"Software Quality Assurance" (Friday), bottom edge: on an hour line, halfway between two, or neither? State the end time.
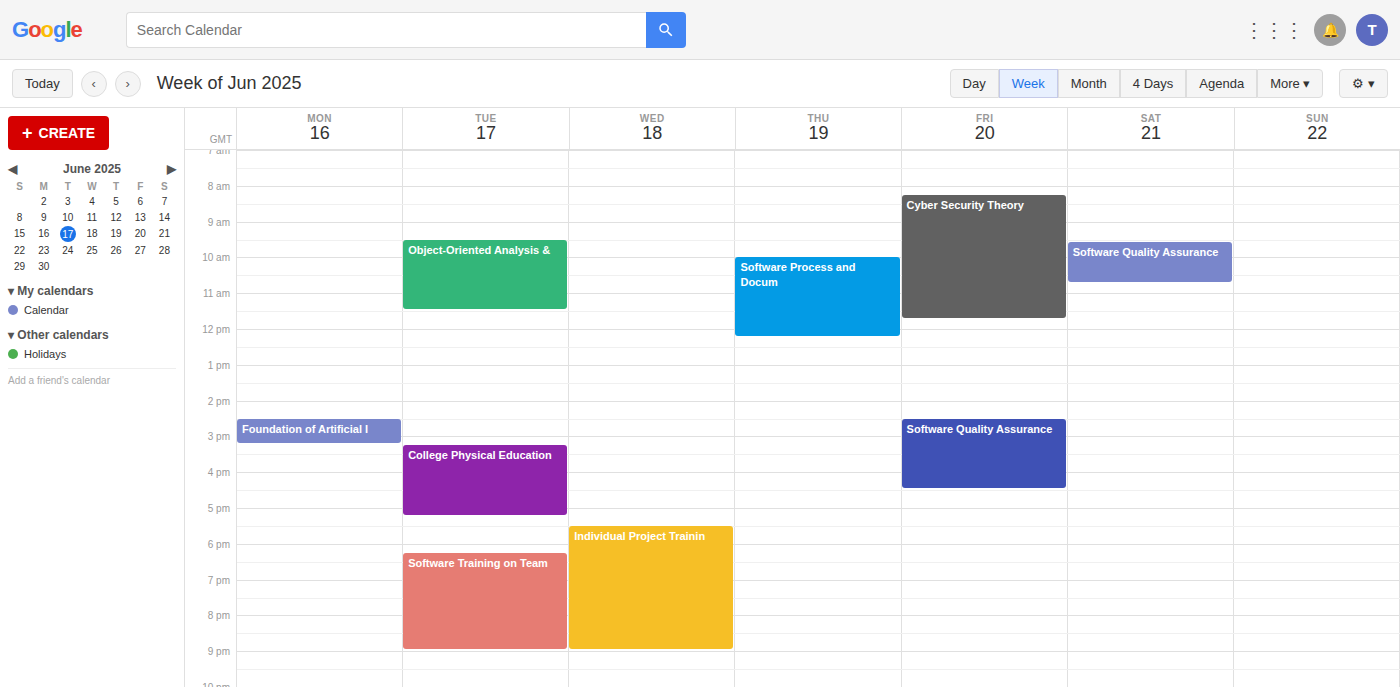
4:30 PM -- halfway between the 4 PM and 5 PM lines.